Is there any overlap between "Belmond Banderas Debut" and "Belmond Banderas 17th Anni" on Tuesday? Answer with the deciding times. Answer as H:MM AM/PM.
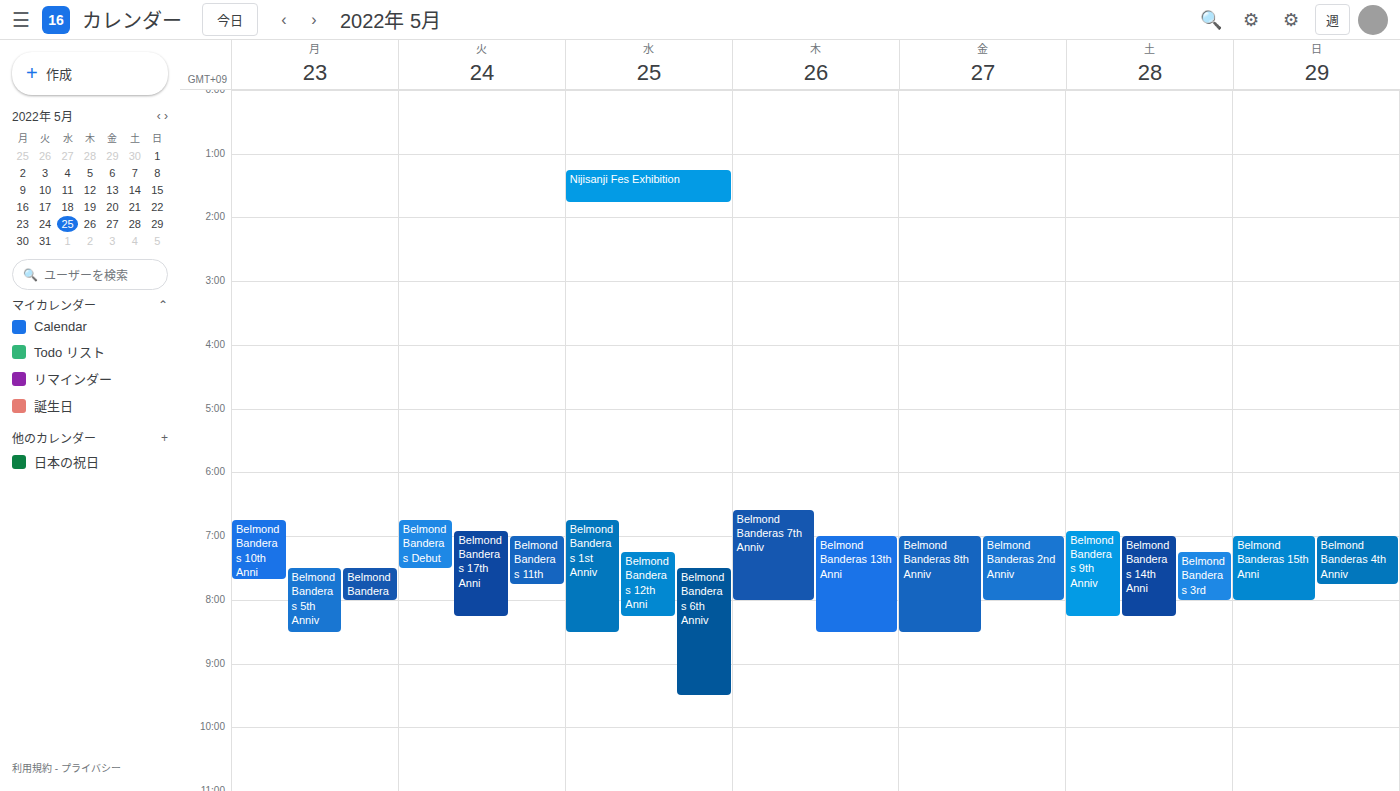
"Belmond Banderas 17th Anni" starts at 6:55 AM, before "Belmond Banderas Debut" ends at 7:30 AM -- they overlap.